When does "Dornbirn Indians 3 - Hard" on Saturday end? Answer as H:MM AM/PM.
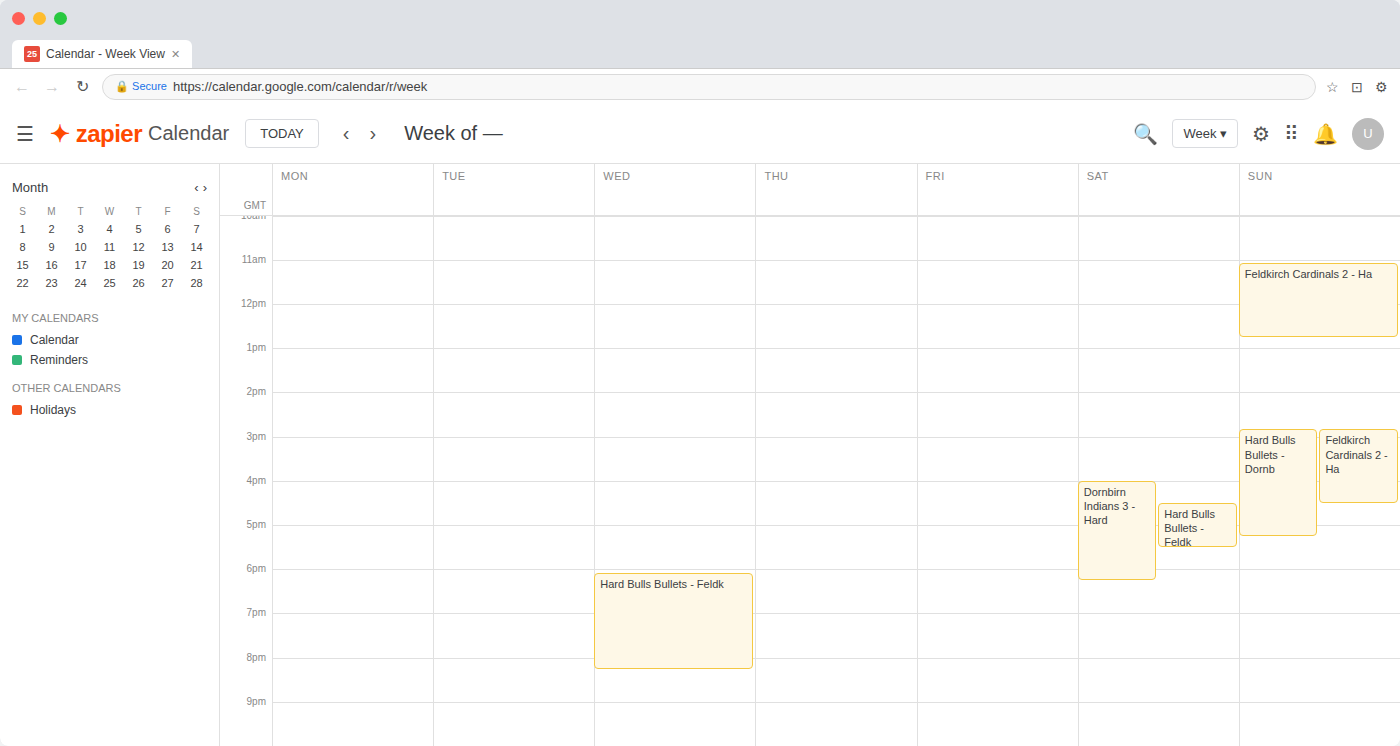
6:15 PM